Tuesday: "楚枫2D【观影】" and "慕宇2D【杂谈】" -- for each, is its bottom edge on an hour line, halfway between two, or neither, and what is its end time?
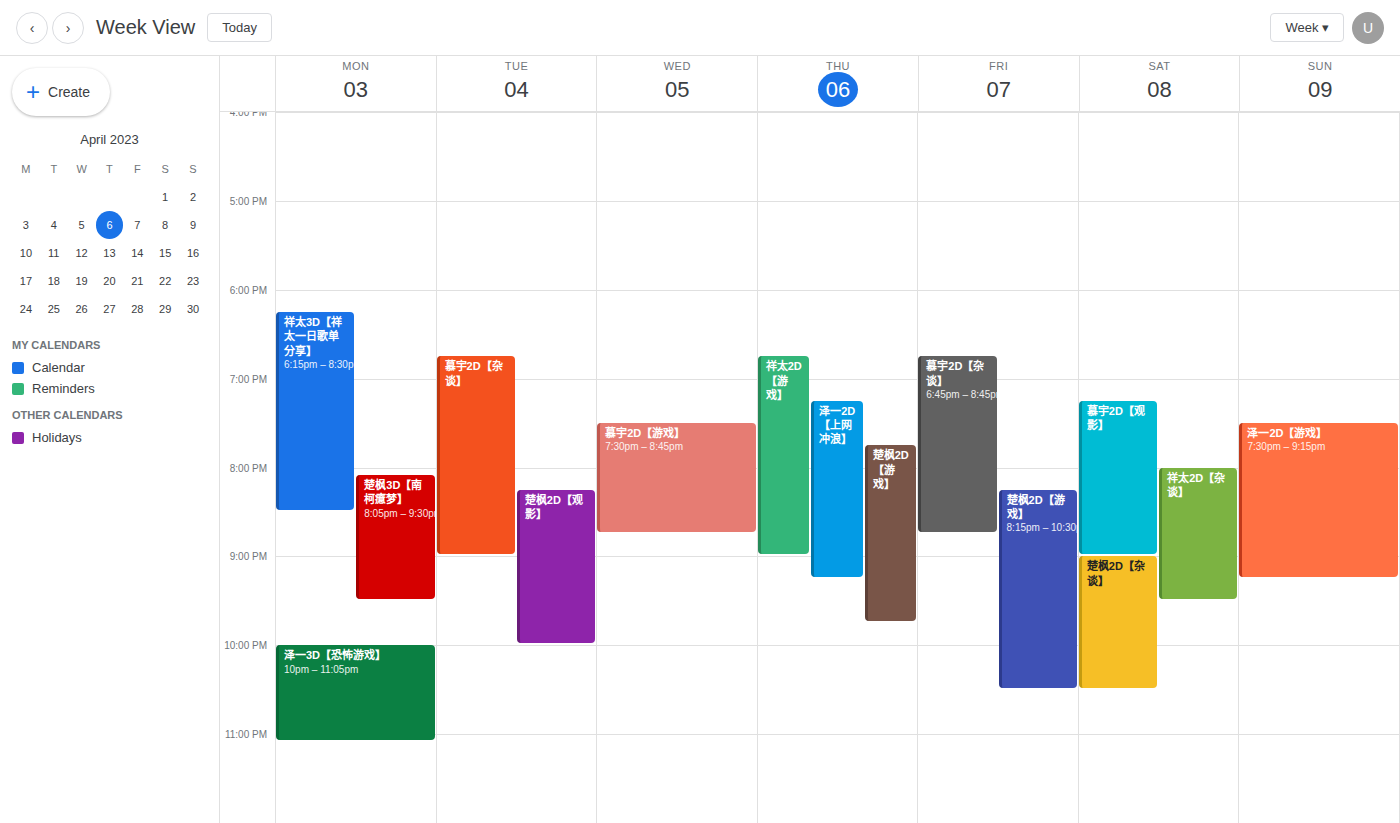
"楚枫2D【观影】": 10:00 PM, exactly on the 10 PM line. "慕宇2D【杂谈】": 9:00 PM, exactly on the 9 PM line.